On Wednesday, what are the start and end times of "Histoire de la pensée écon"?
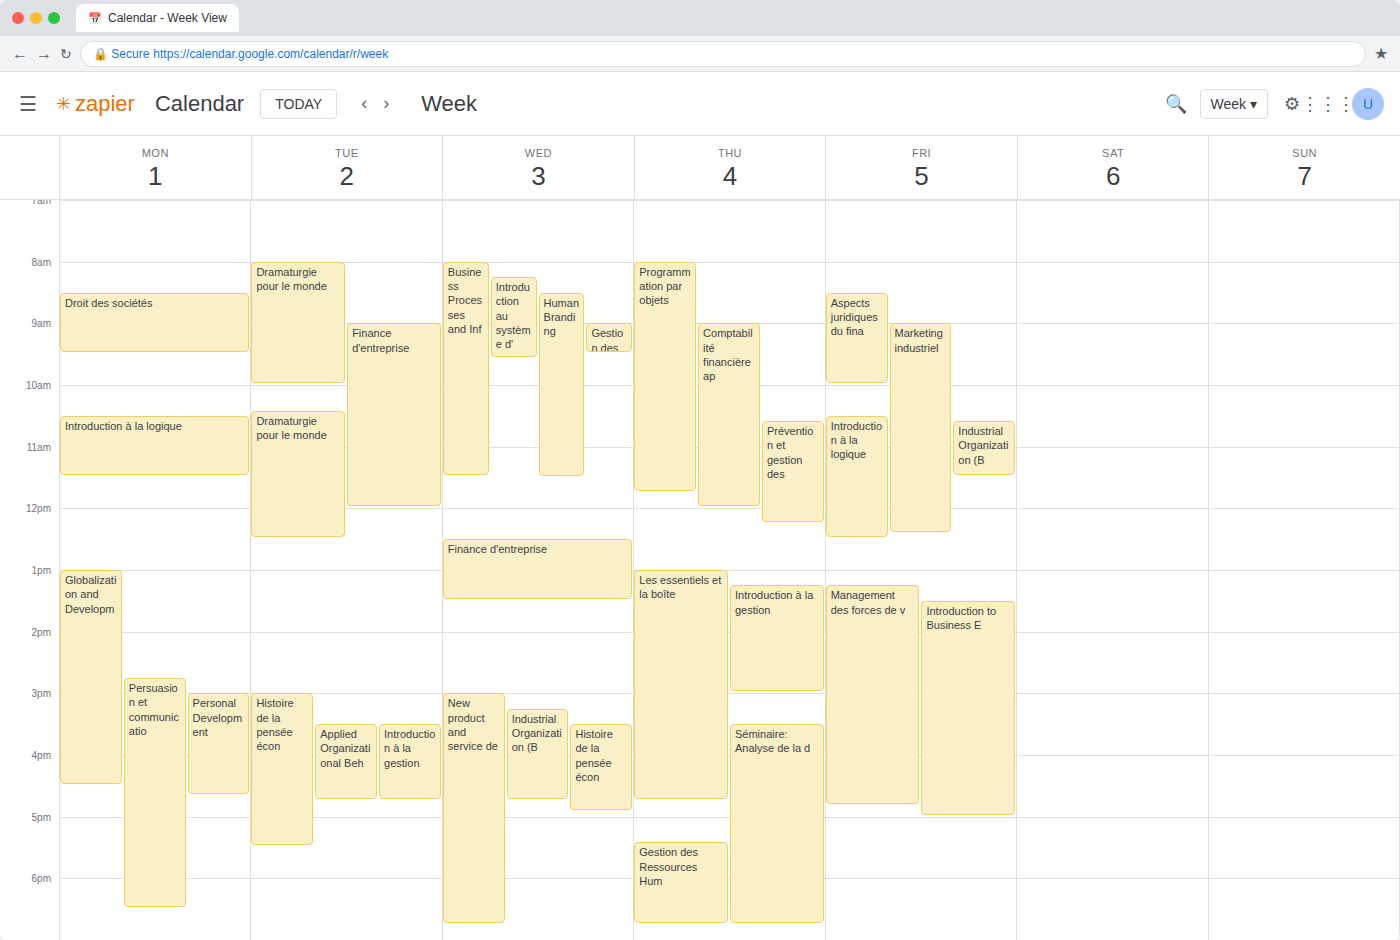
3:30 PM to 4:55 PM